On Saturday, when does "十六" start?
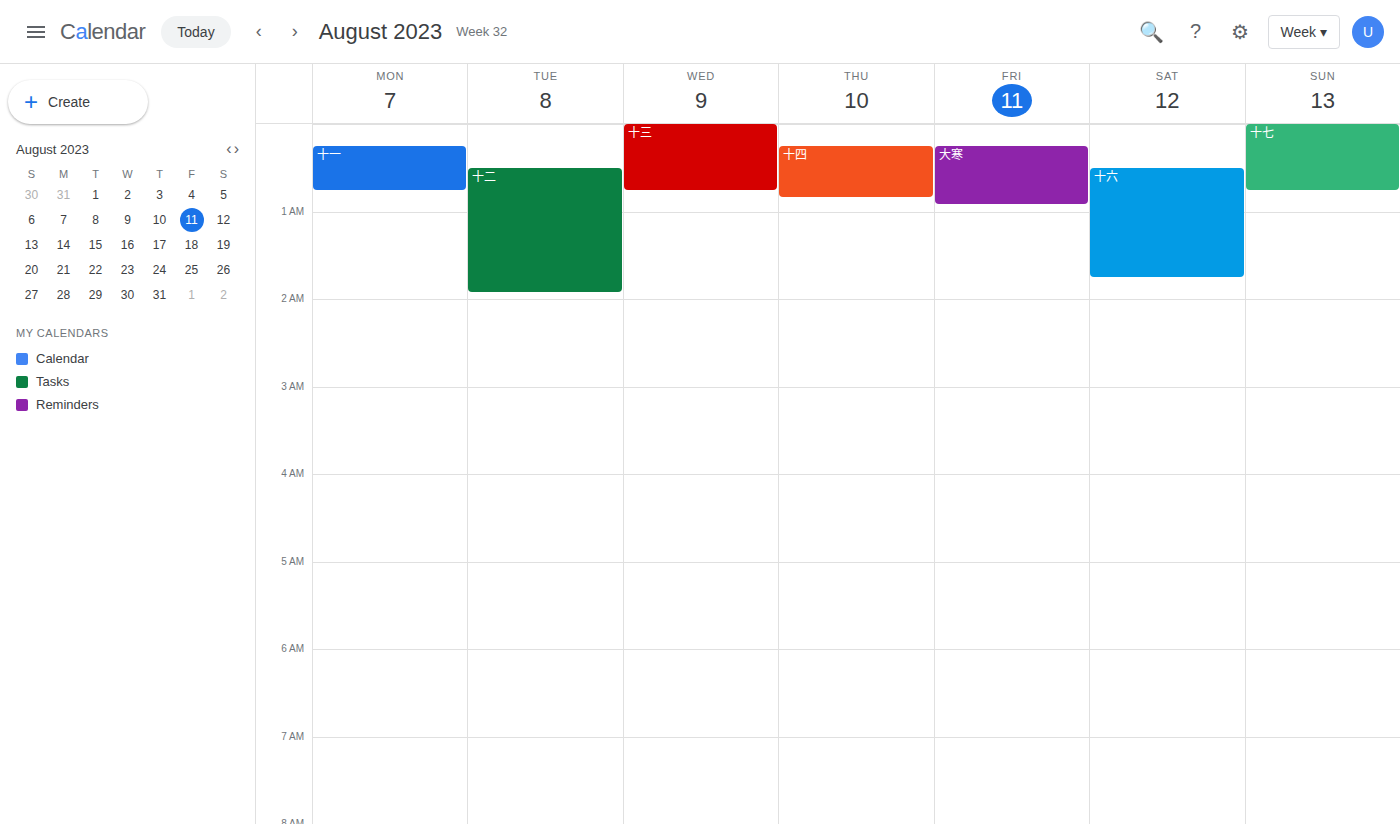
12:30 AM